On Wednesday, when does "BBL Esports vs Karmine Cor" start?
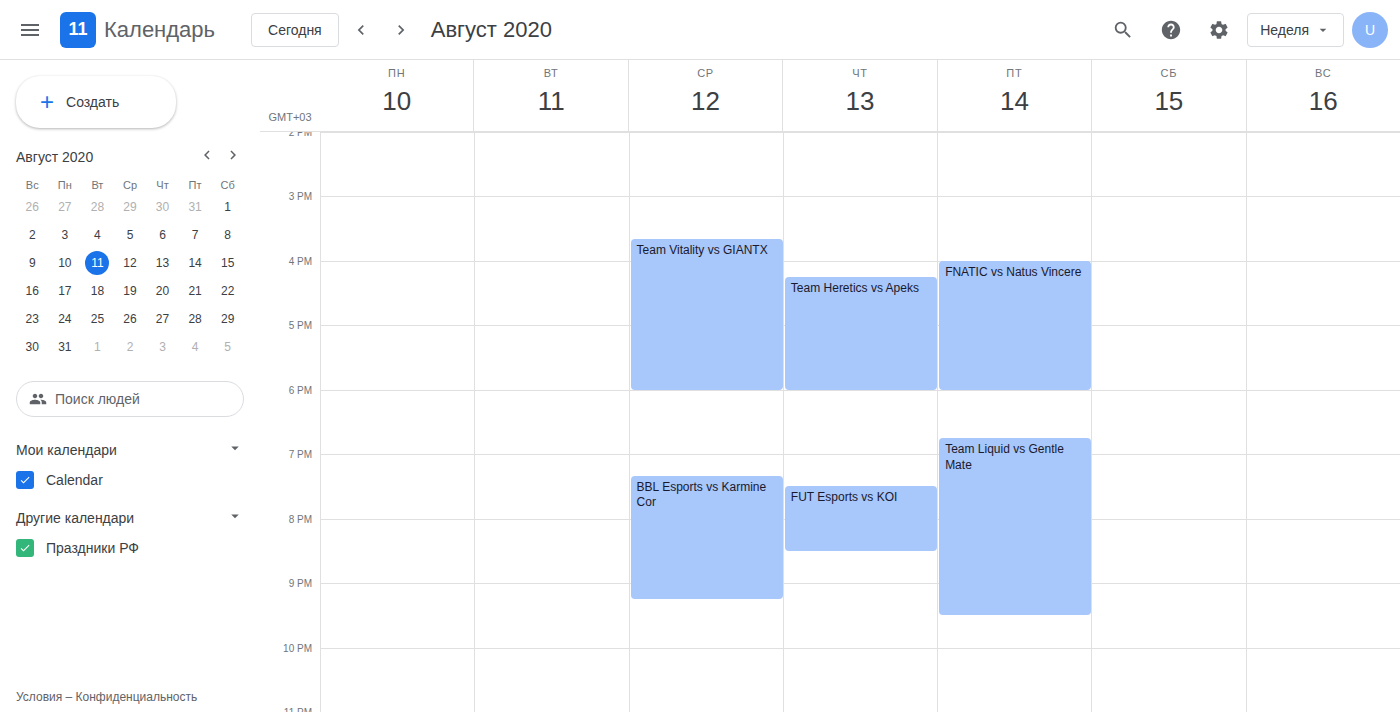
7:20 PM